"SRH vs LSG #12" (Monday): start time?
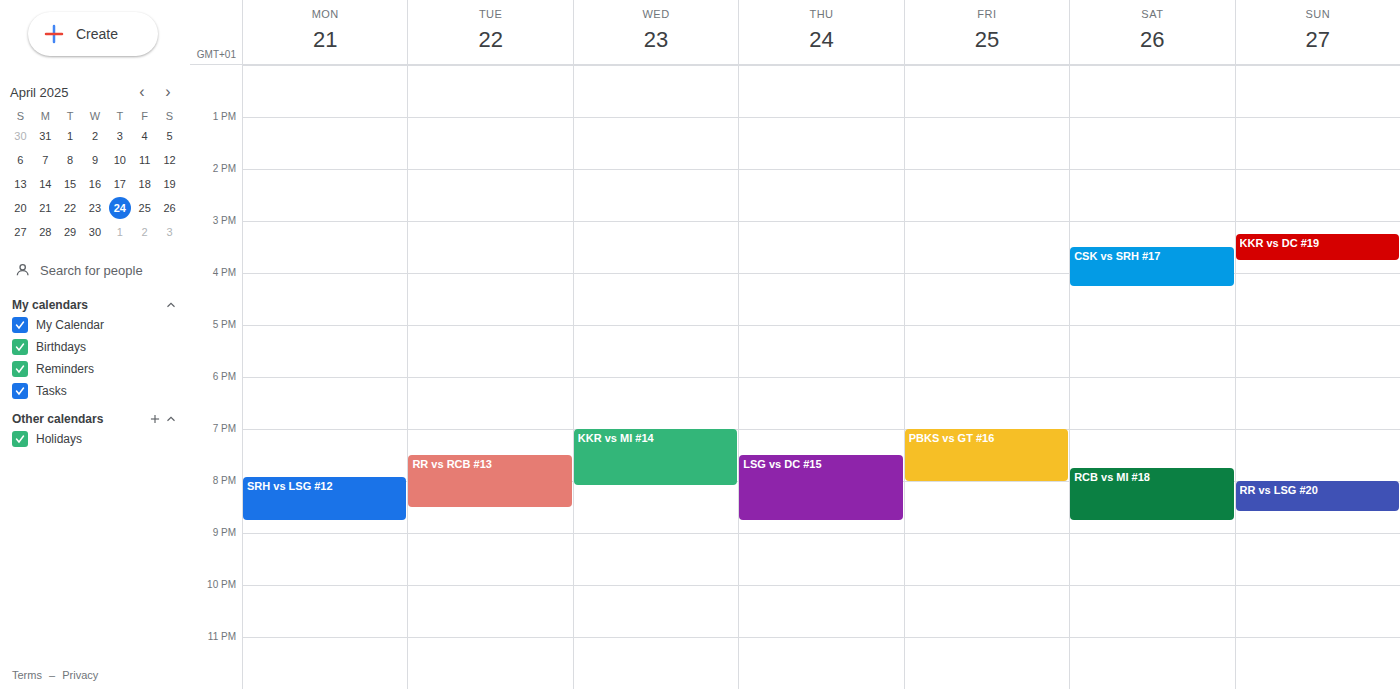
7:55 PM